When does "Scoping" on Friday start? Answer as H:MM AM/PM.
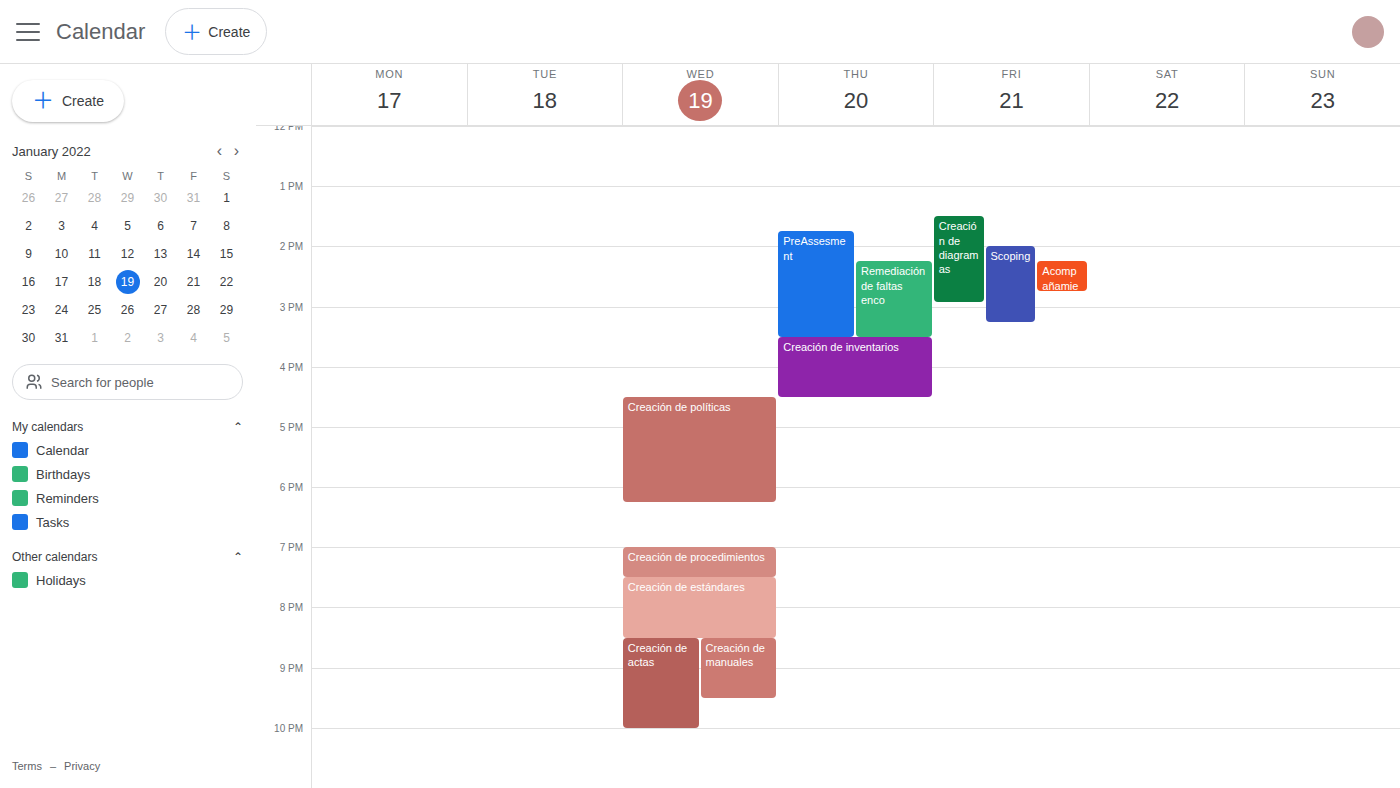
2:00 PM